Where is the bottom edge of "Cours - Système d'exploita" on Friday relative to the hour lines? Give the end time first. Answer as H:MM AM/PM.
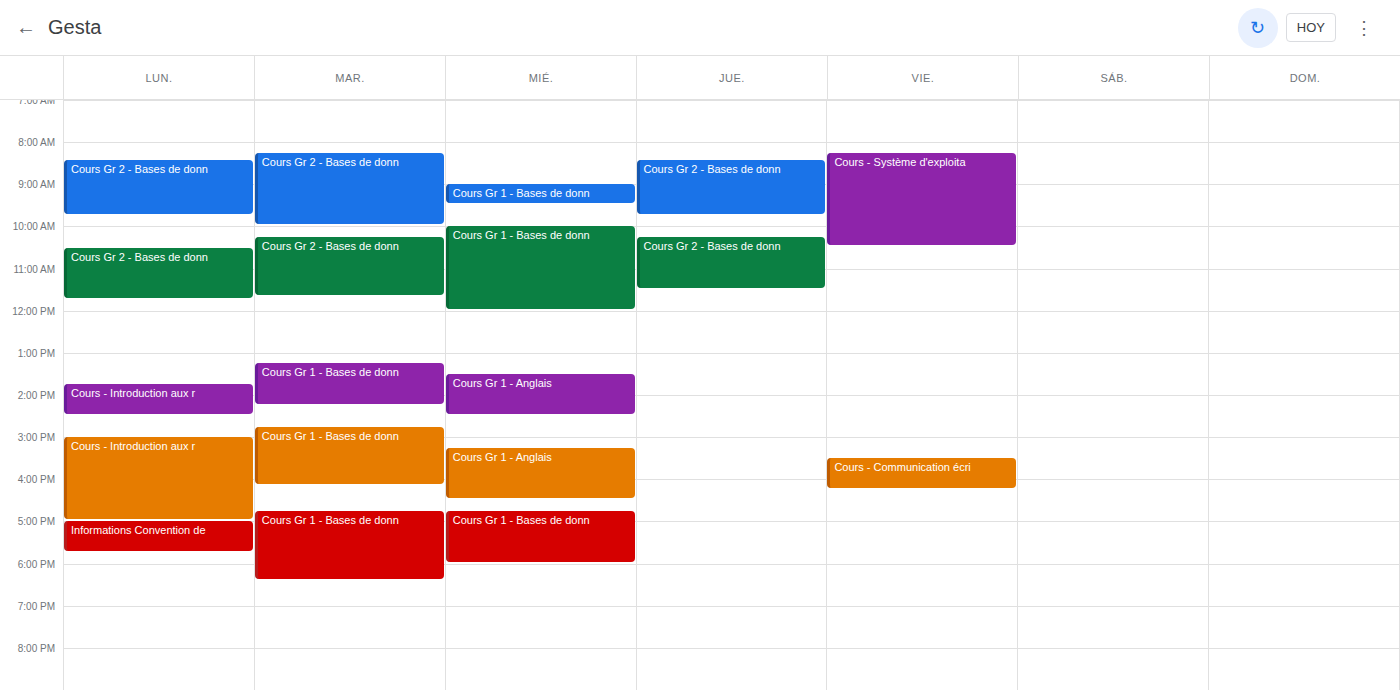
10:30 AM -- halfway between the 10 AM and 11 AM lines.